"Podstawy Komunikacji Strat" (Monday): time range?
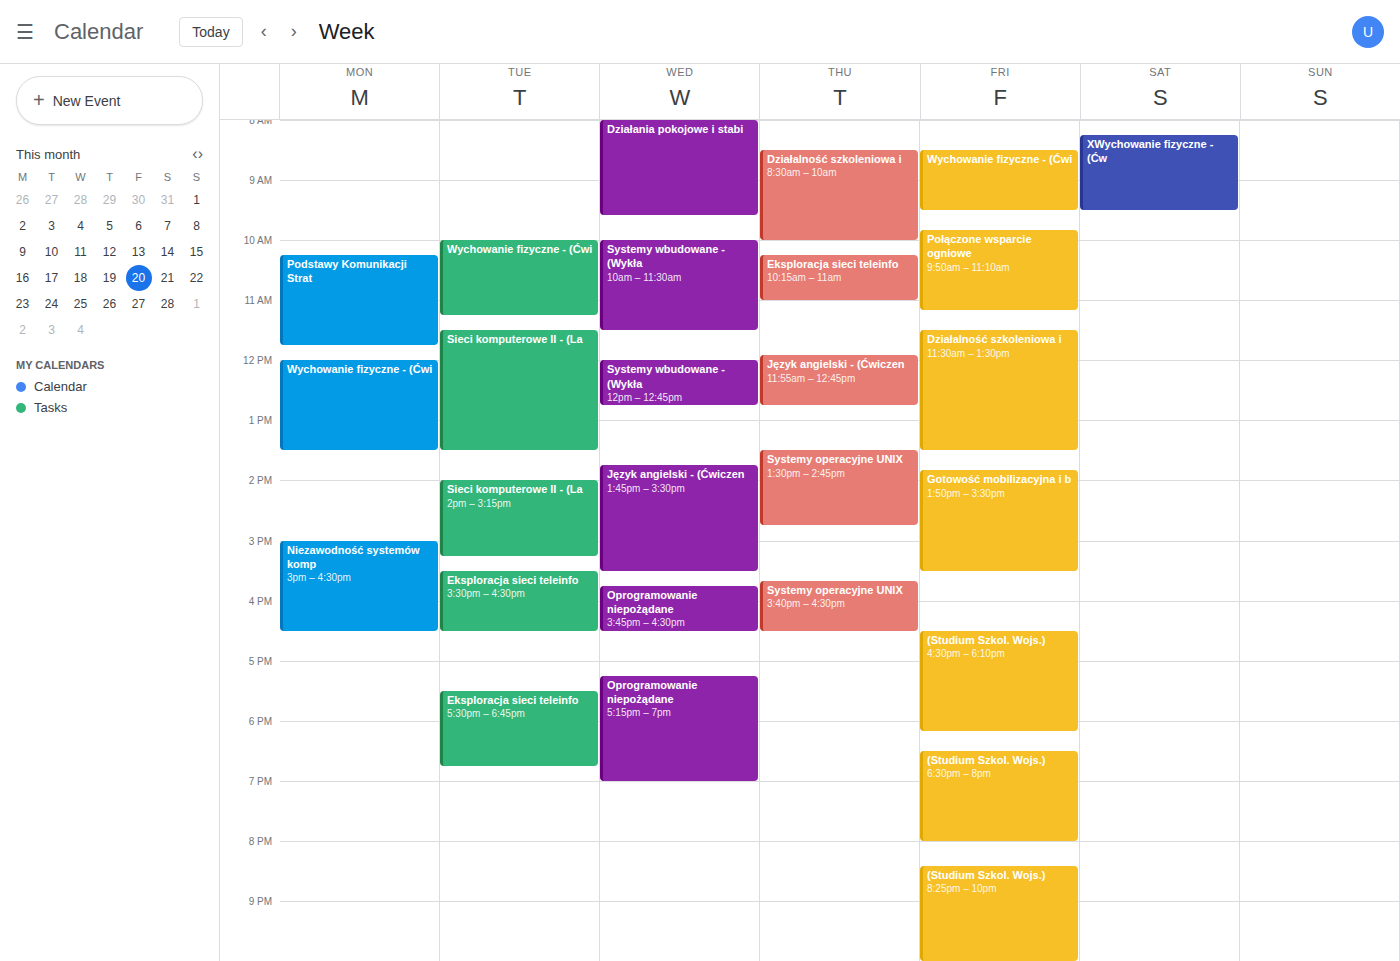
10:15 AM to 11:45 AM